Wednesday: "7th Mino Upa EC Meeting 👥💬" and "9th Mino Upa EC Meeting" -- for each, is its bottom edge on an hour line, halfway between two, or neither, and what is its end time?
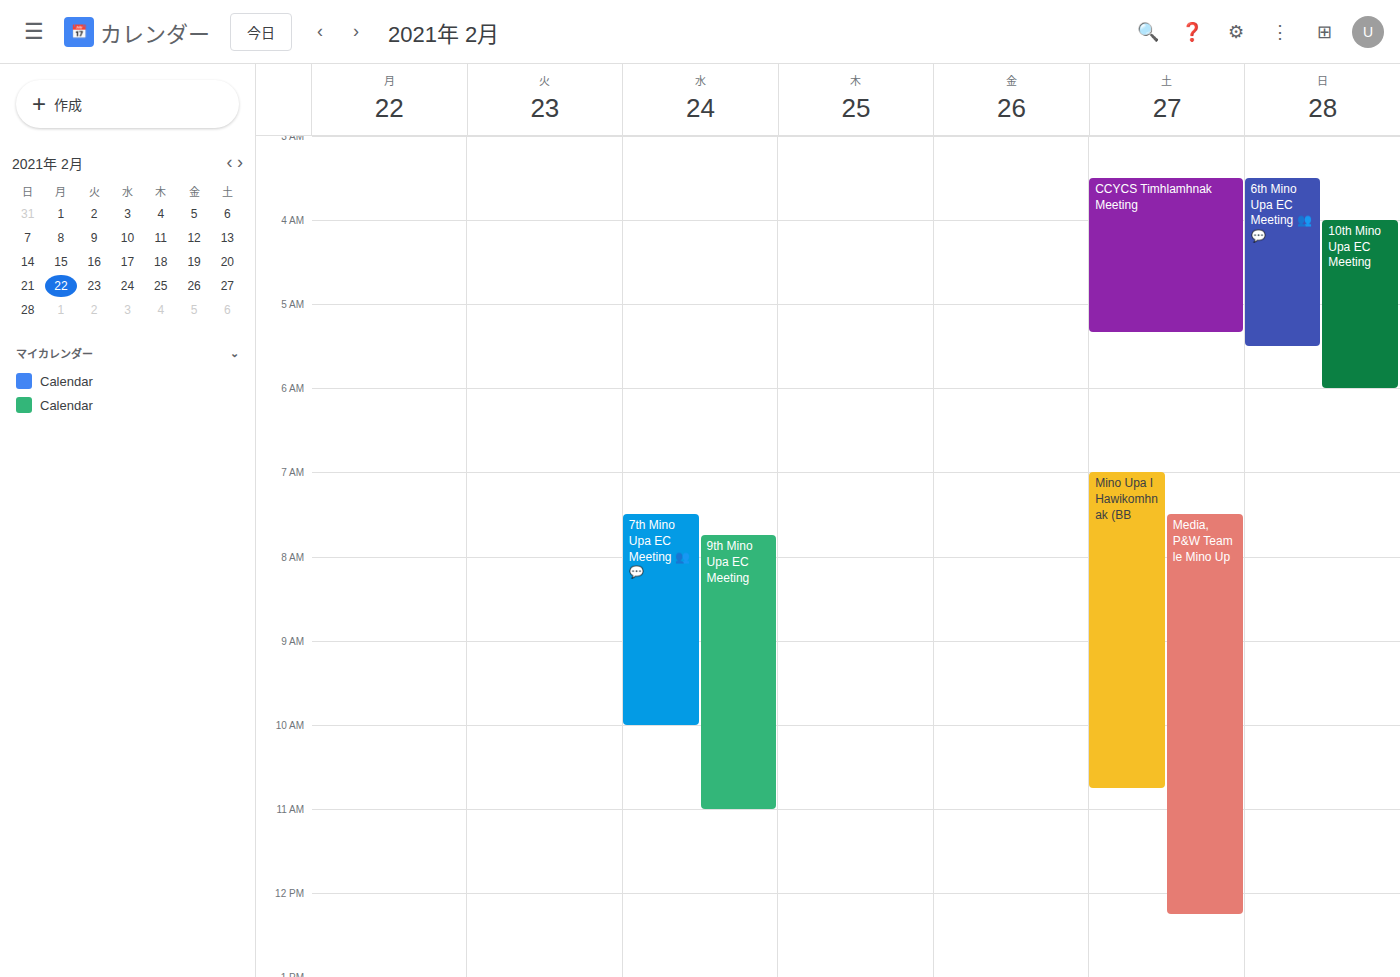
"7th Mino Upa EC Meeting 👥💬": 10:00 AM, exactly on the 10 AM line. "9th Mino Upa EC Meeting": 11:00 AM, exactly on the 11 AM line.